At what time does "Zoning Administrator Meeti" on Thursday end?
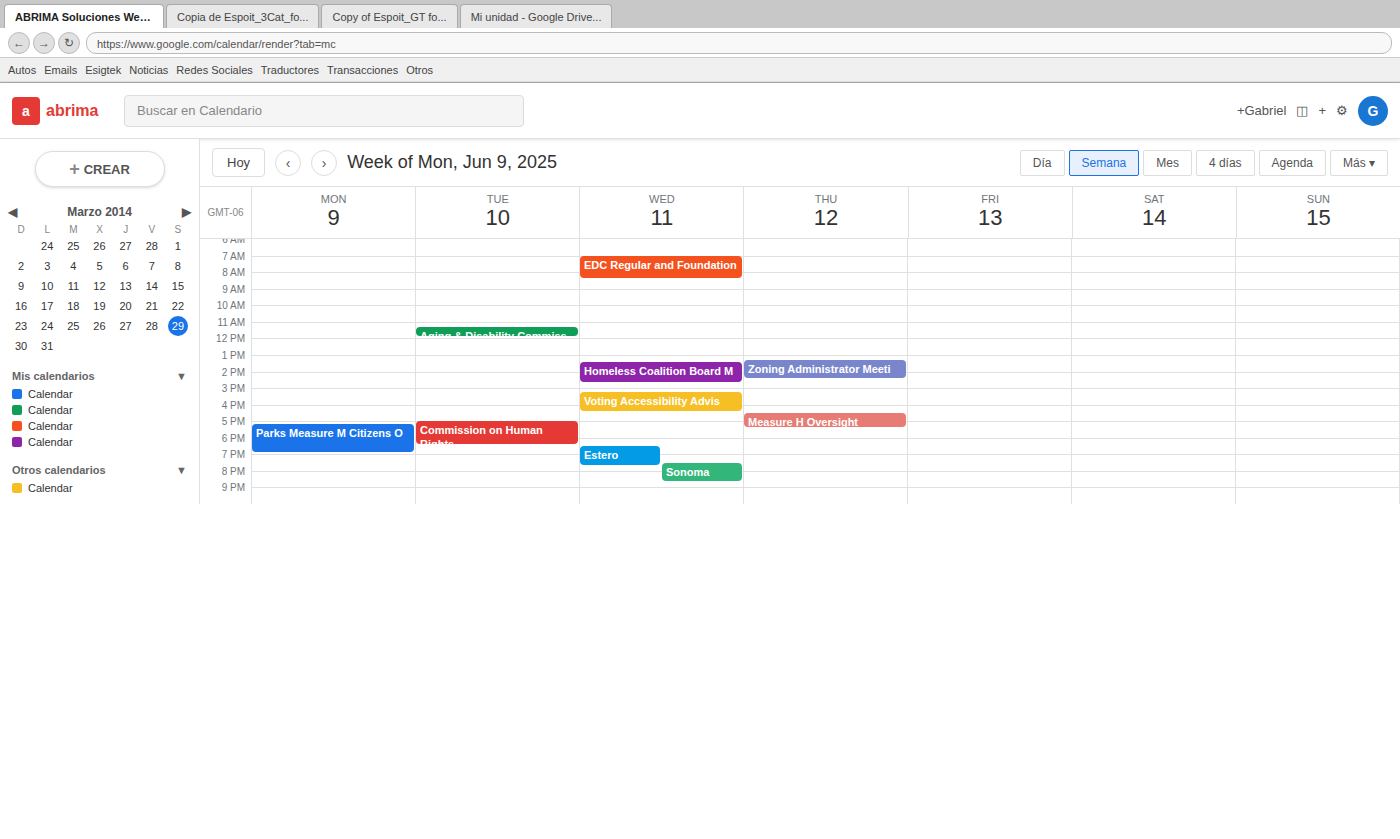
2:30 PM